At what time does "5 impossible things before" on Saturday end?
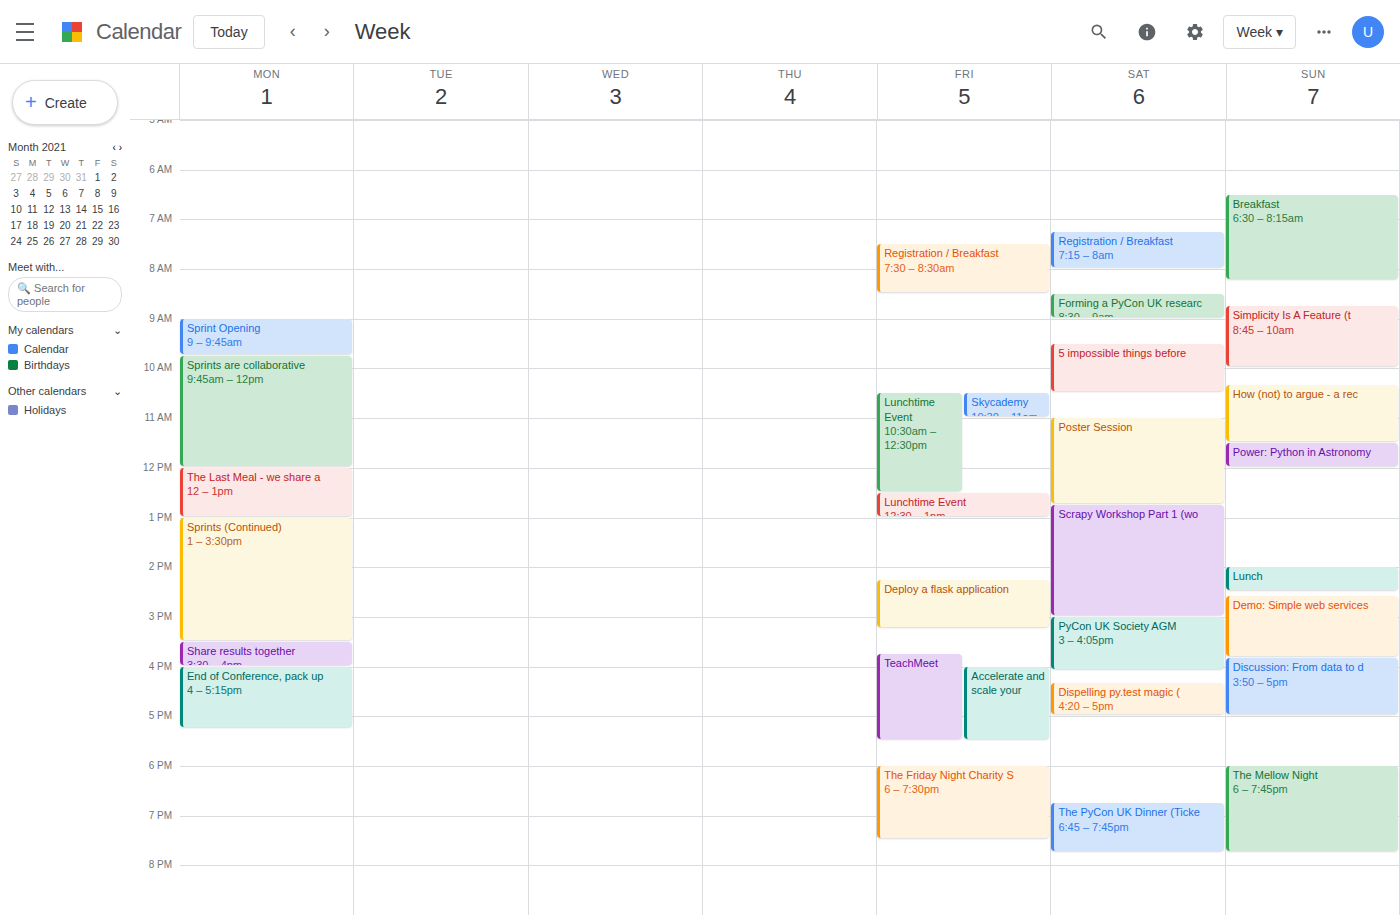
10:30 AM